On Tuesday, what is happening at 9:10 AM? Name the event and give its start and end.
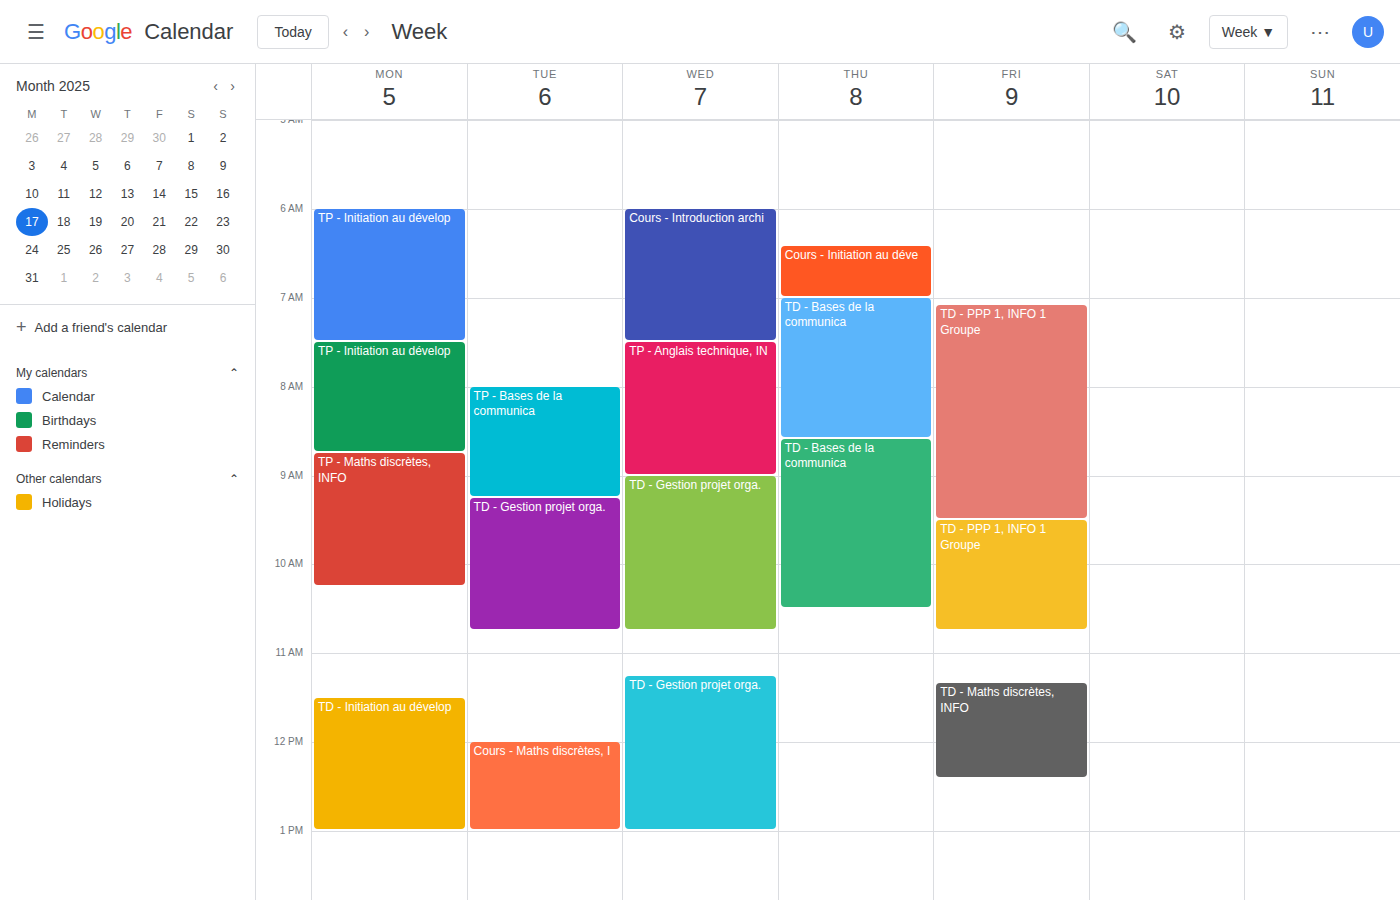
"TP - Bases de la communica", 8:00 AM to 9:15 AM